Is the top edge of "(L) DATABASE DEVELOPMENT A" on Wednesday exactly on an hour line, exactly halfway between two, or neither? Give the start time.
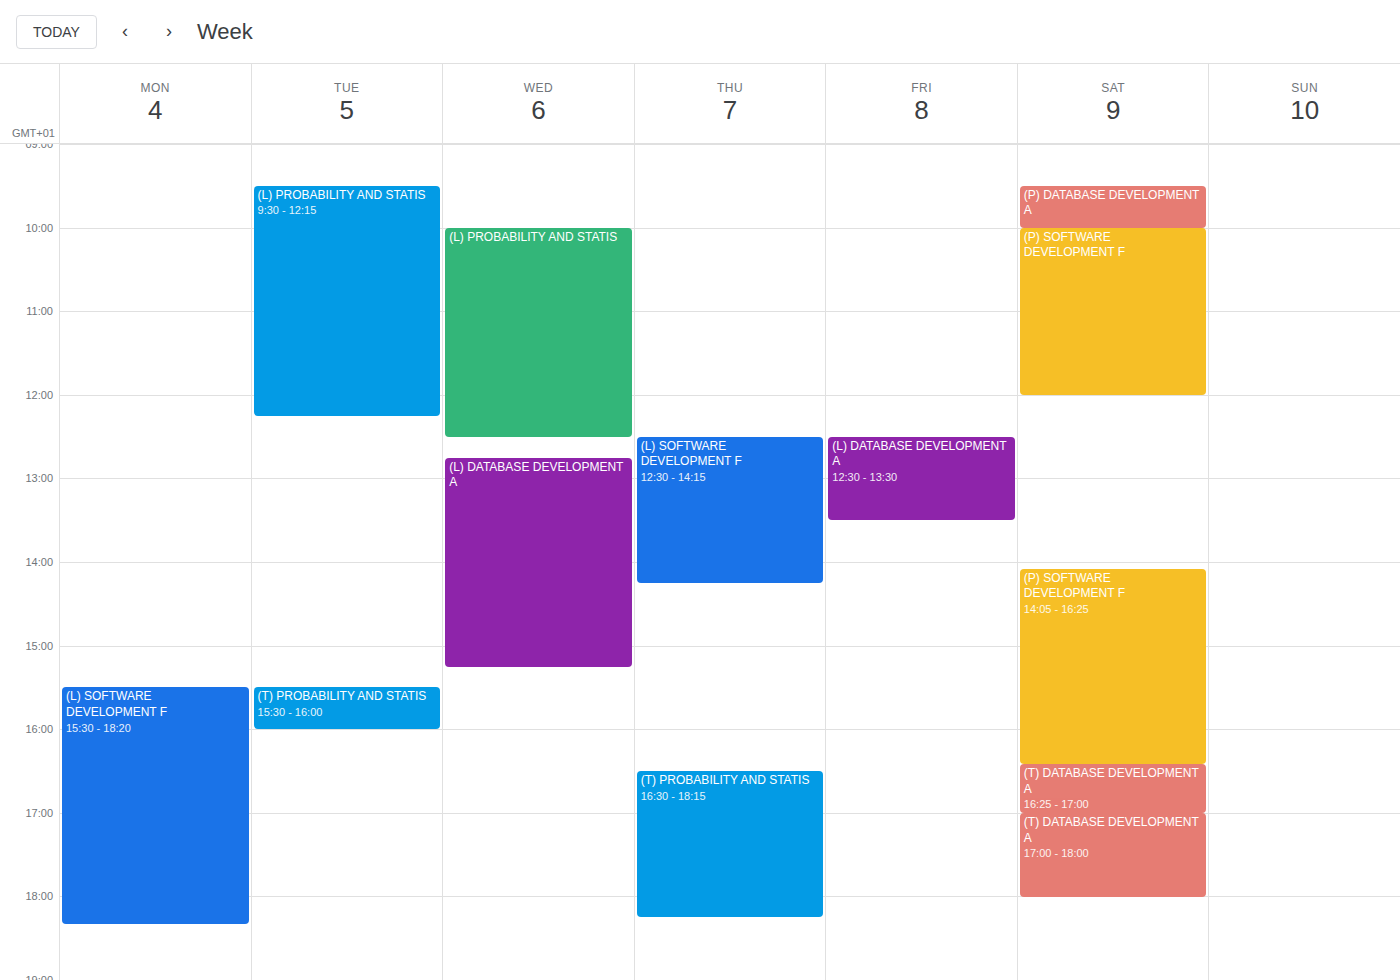
12:45 PM -- neither: three quarters of the way from the 12 PM line to the 1 PM line.